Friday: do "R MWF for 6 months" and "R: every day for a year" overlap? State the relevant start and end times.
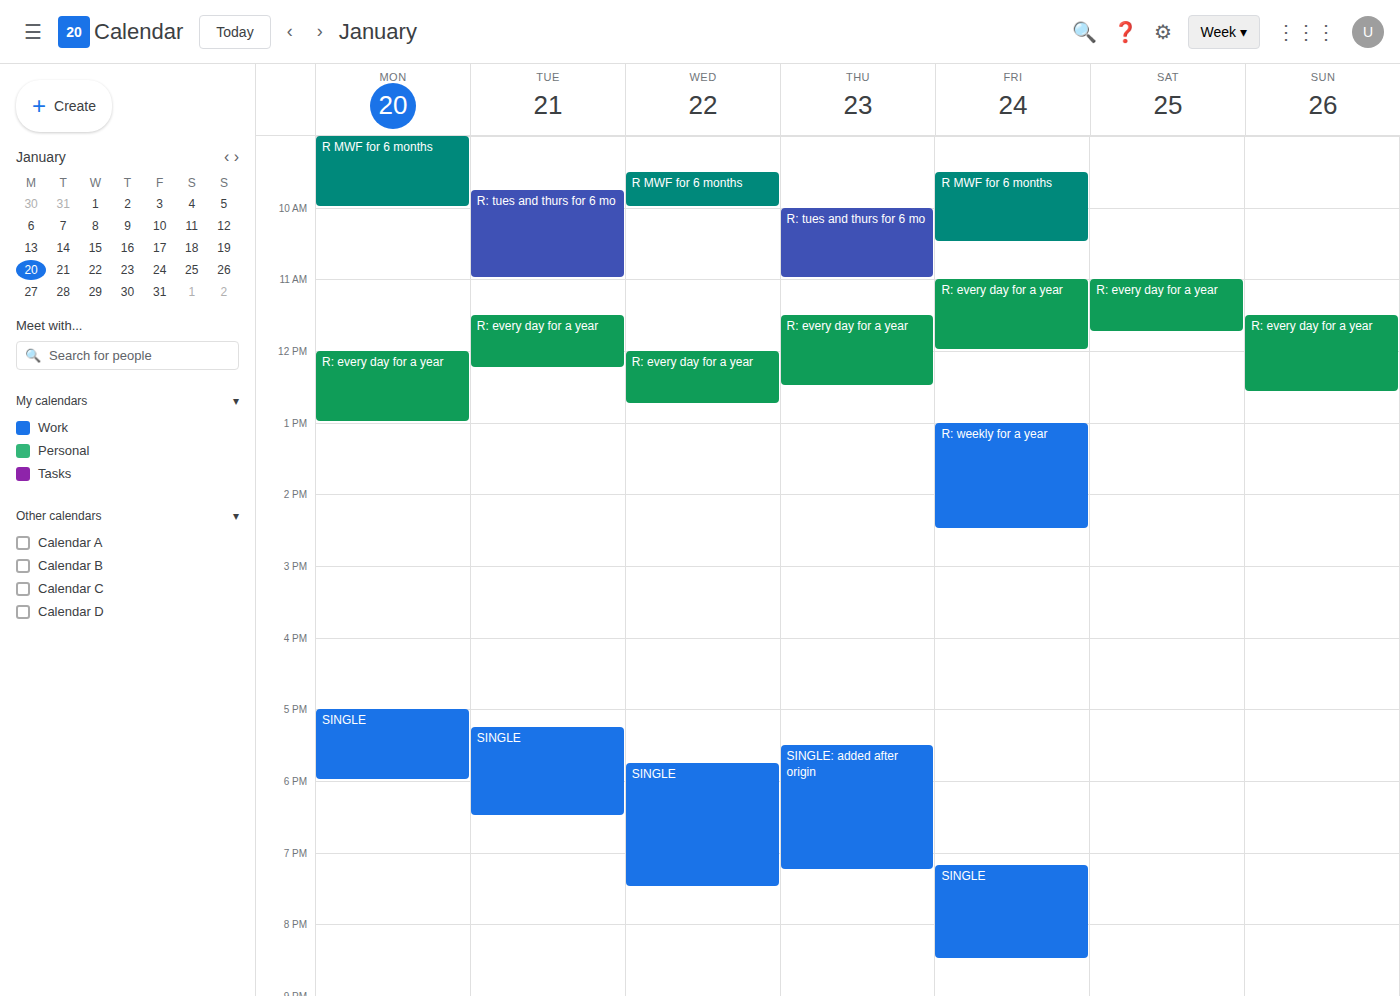
"R MWF for 6 months" ends at 10:30 AM and "R: every day for a year" starts at 11:00 AM -- no overlap.